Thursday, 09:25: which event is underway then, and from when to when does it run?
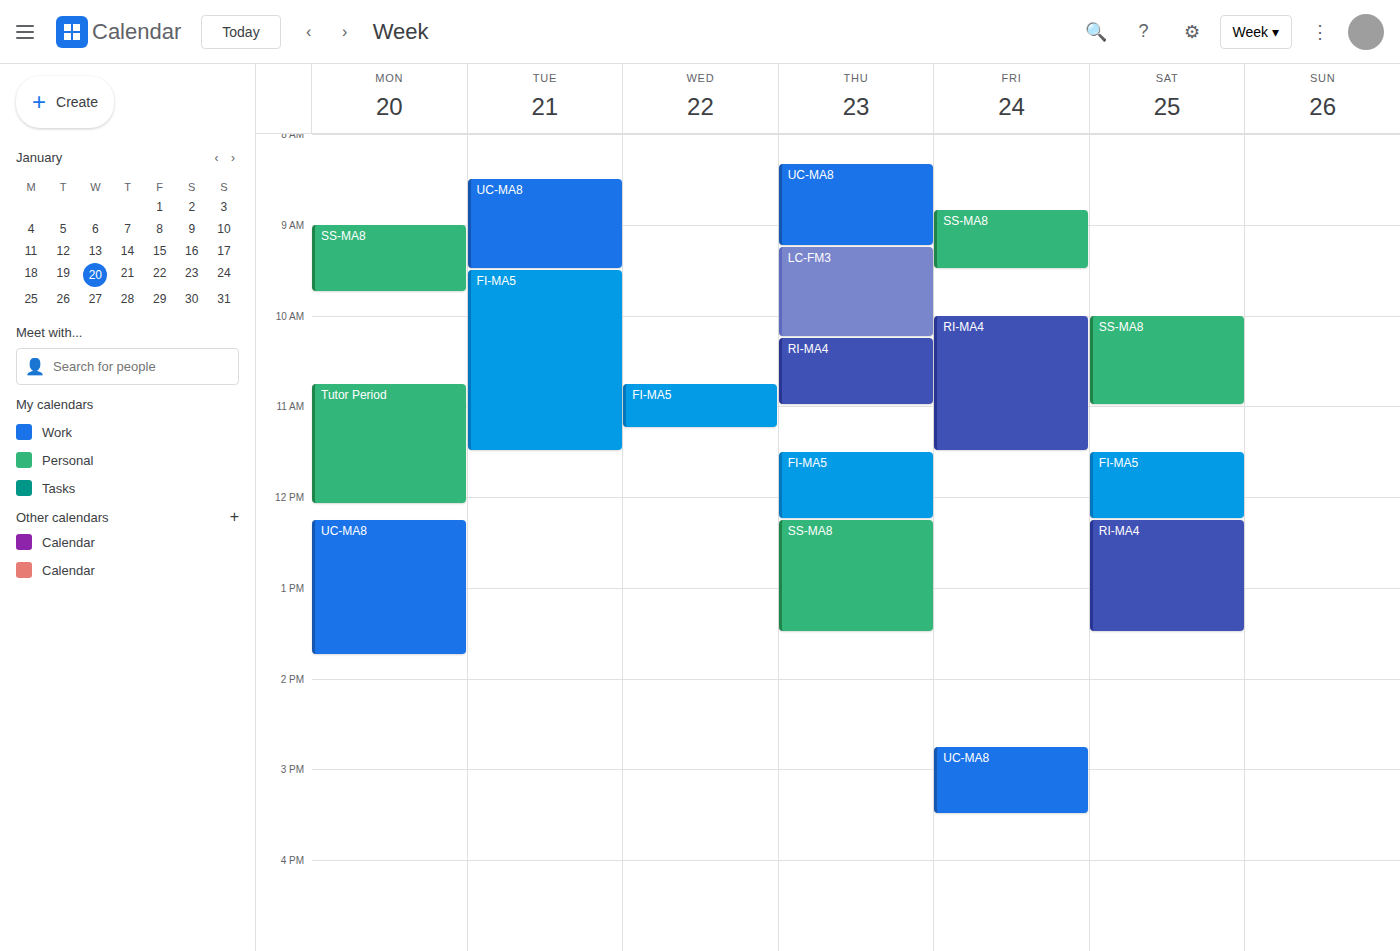
"LC-FM3", 09:15 to 10:15